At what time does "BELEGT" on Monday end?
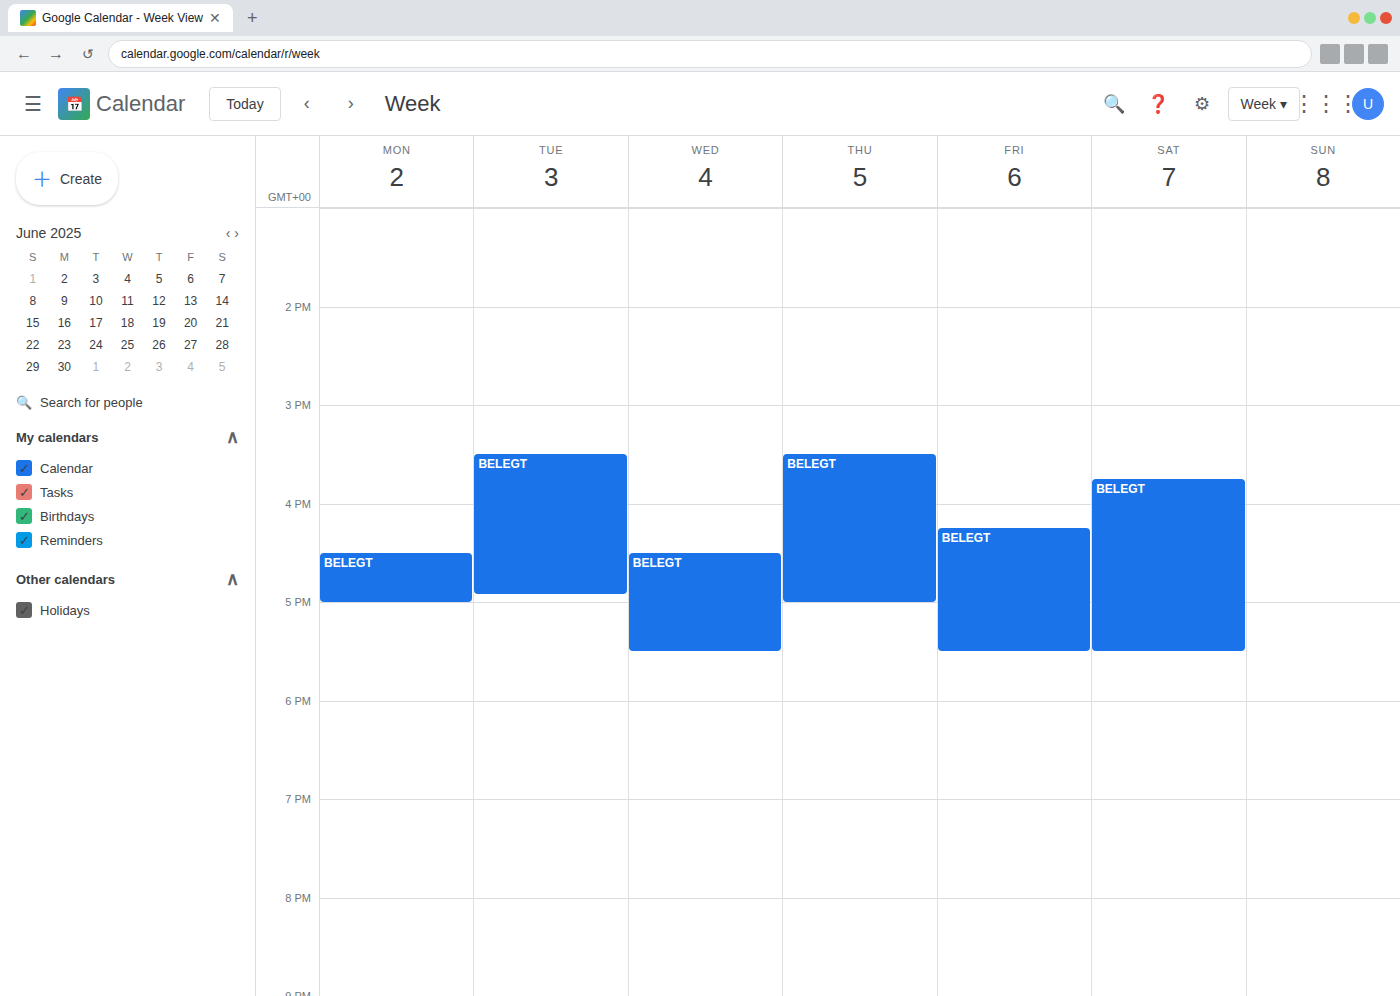
5:00 PM